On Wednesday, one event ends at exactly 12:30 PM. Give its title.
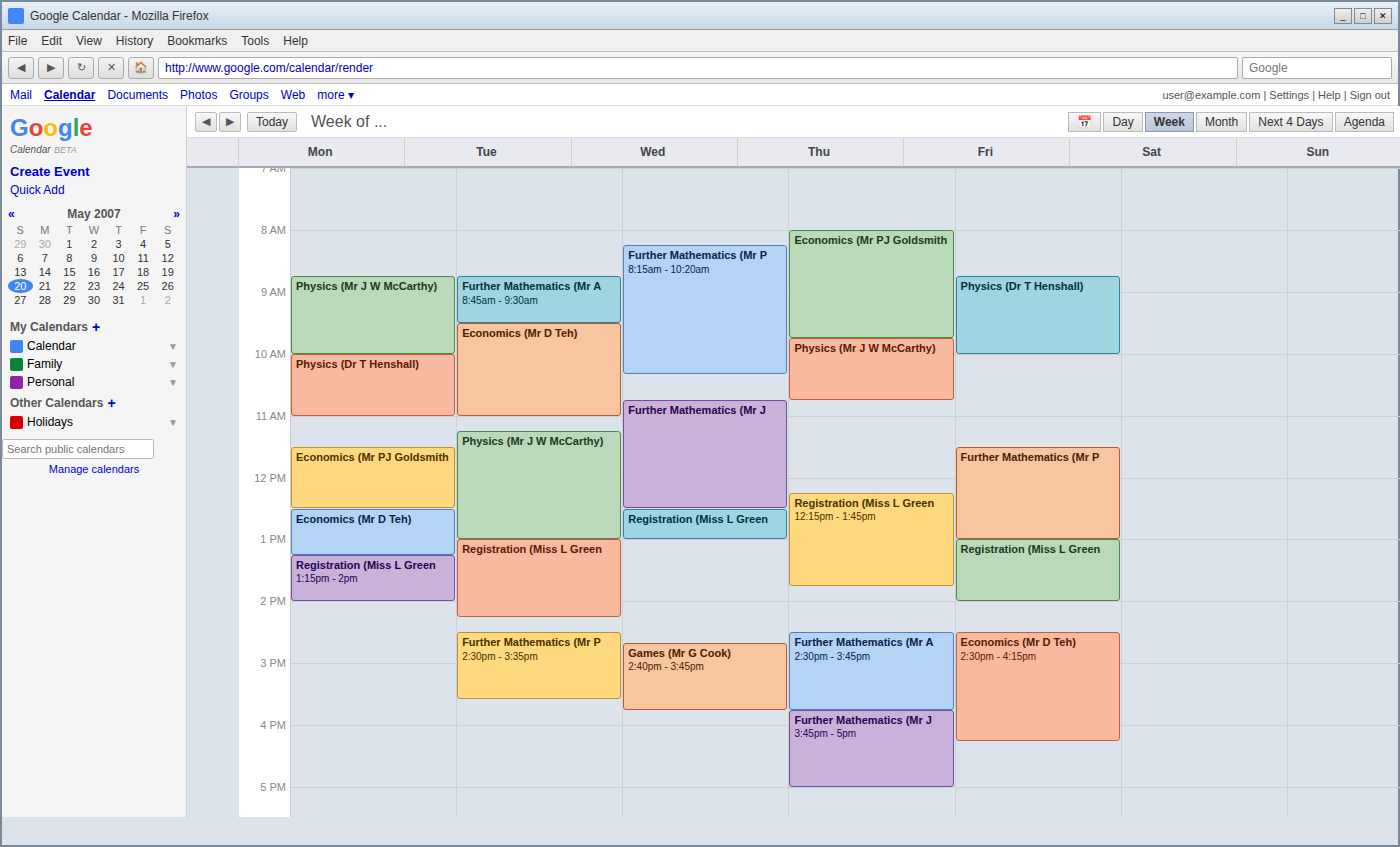
"Further Mathematics (Mr J"